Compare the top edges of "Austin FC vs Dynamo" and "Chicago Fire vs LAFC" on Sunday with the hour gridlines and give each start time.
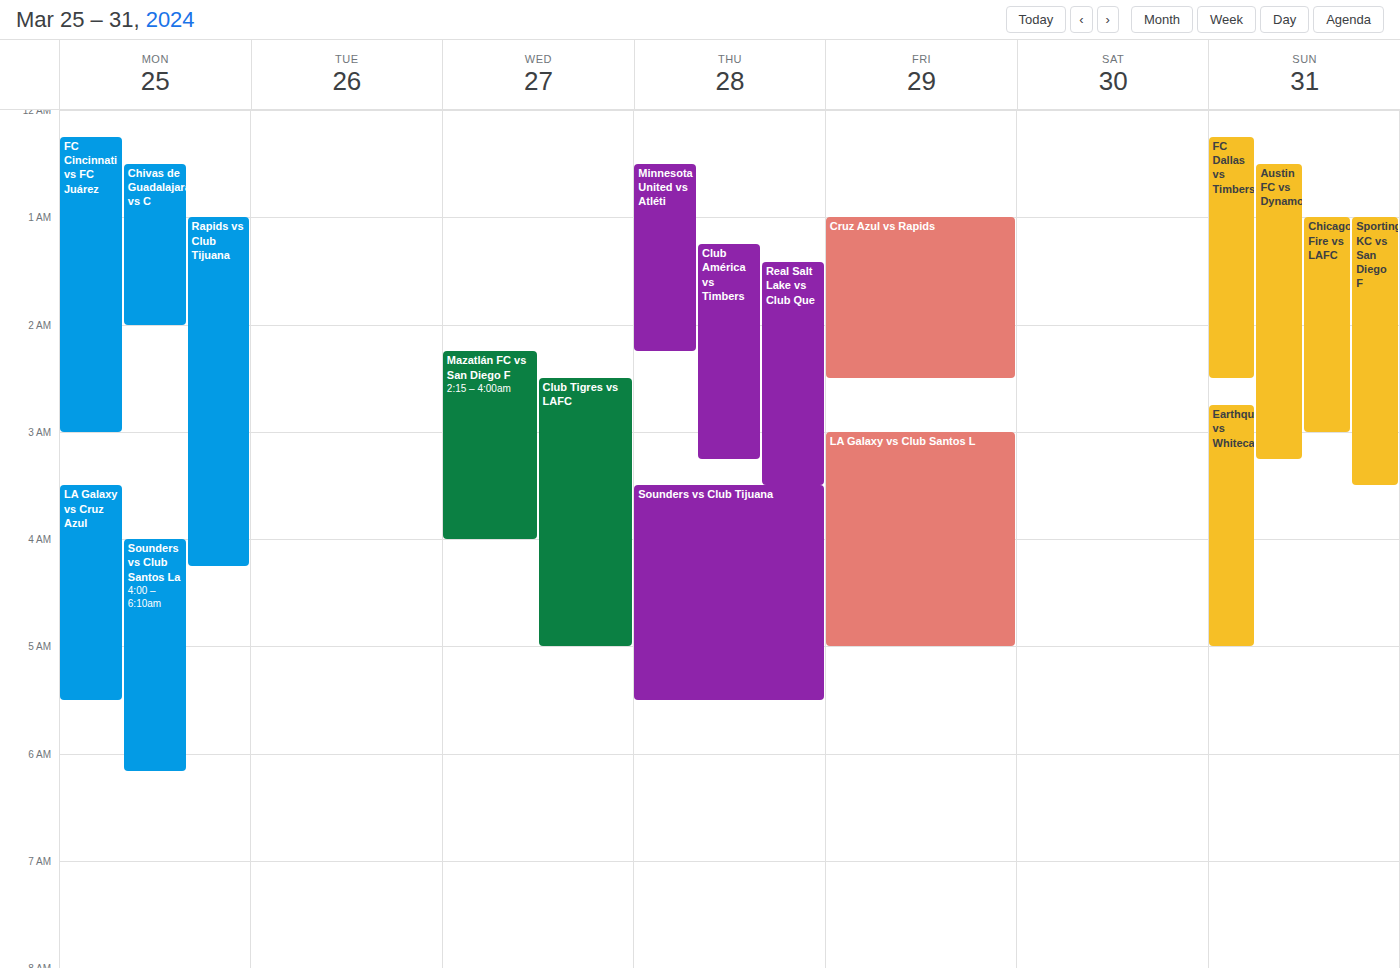
"Austin FC vs Dynamo": 12:30 AM, halfway between the 12 AM and 1 AM lines. "Chicago Fire vs LAFC": 1:00 AM, exactly on the 1 AM line.